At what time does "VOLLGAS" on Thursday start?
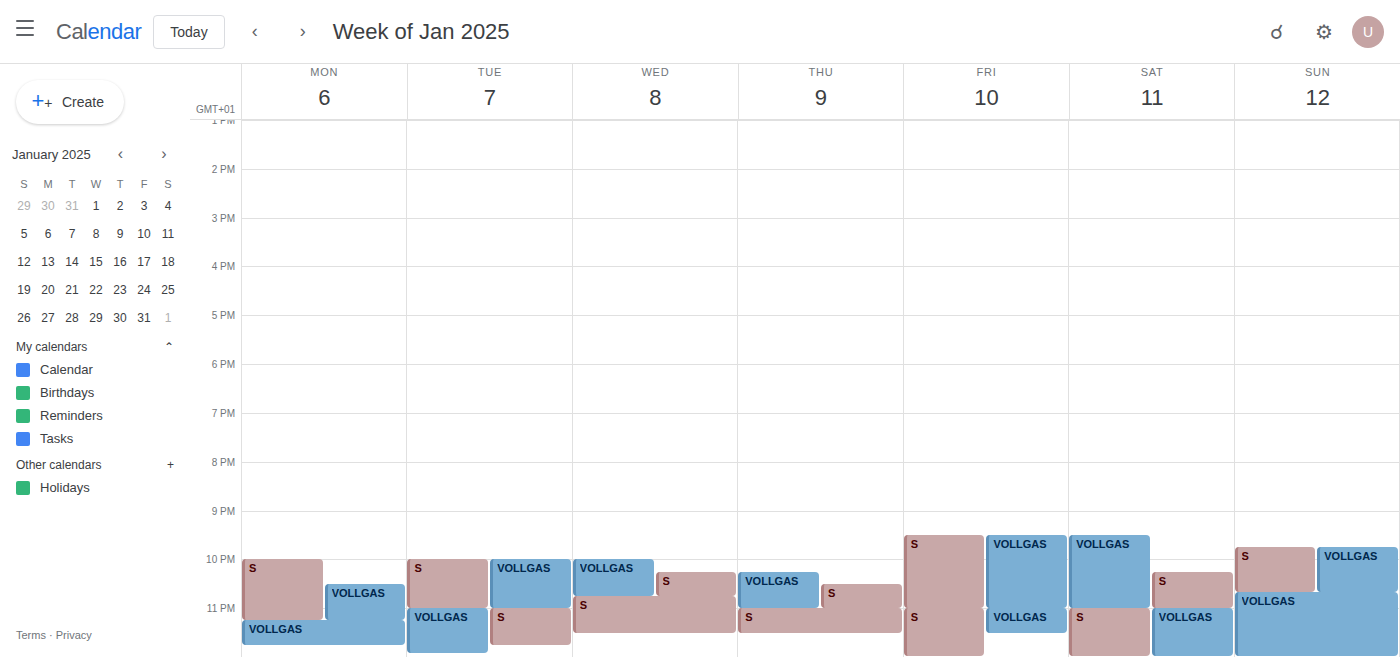
10:15 PM